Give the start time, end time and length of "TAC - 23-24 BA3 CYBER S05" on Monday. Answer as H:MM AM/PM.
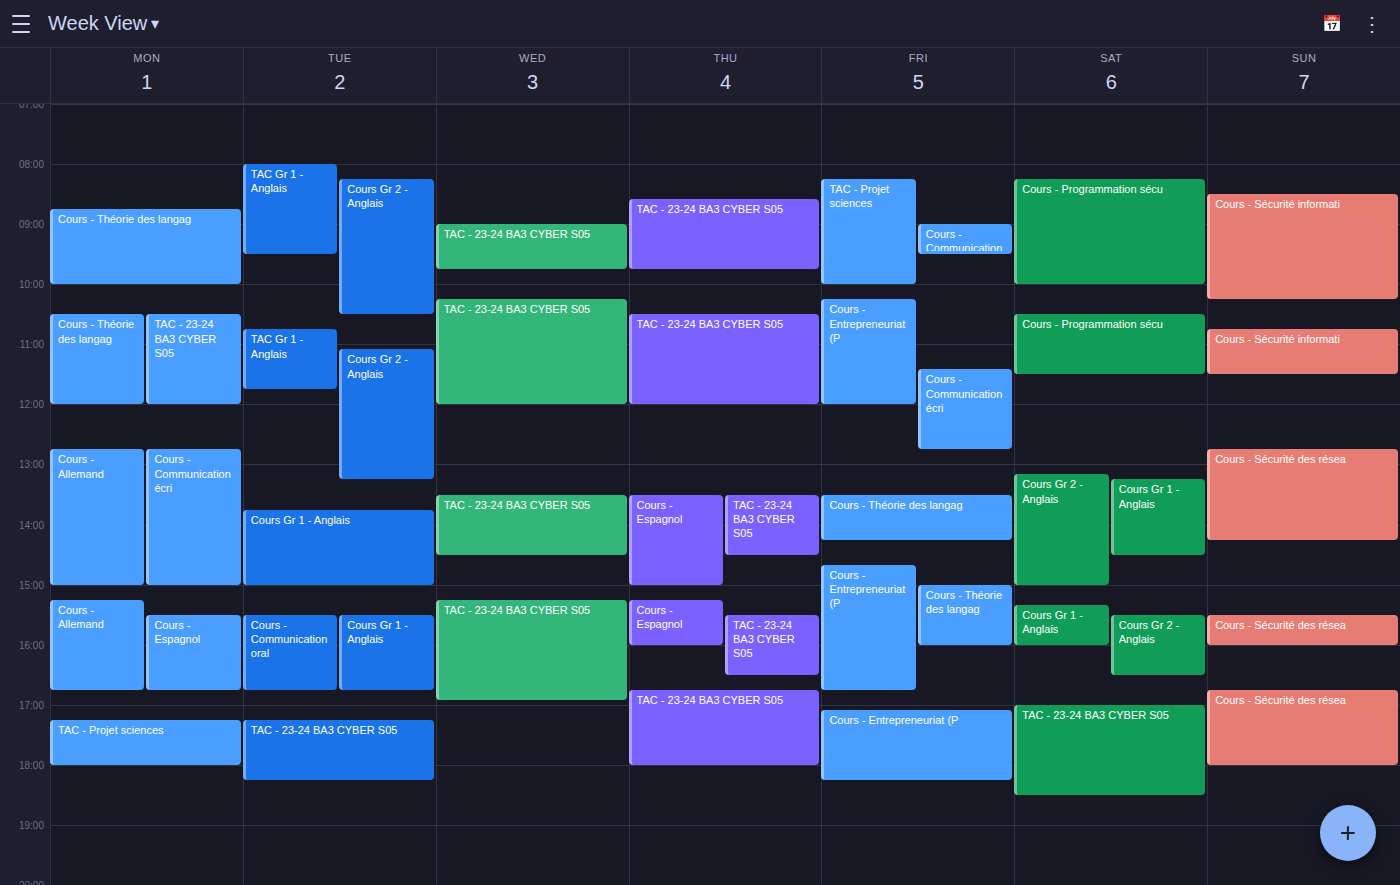
10:30 AM to 12:00 PM, 1 hour 30 minutes